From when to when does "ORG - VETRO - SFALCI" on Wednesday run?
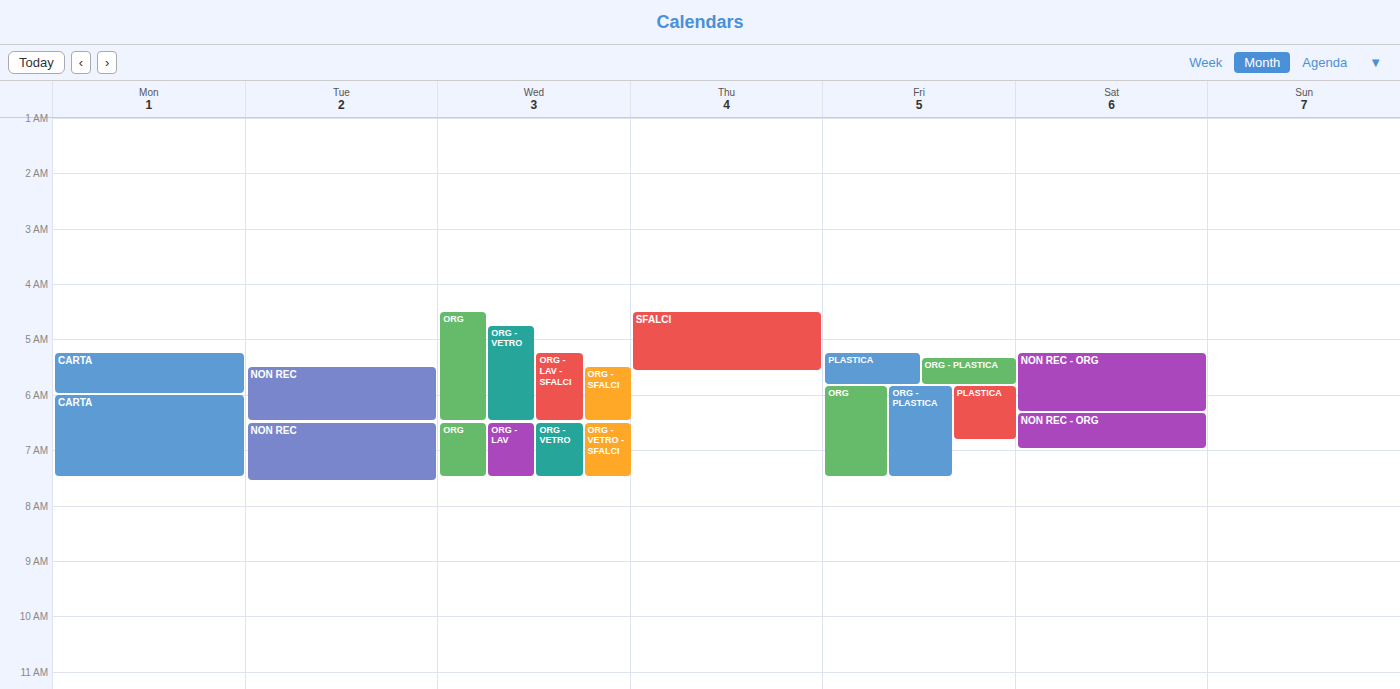
6:30 AM to 7:30 AM